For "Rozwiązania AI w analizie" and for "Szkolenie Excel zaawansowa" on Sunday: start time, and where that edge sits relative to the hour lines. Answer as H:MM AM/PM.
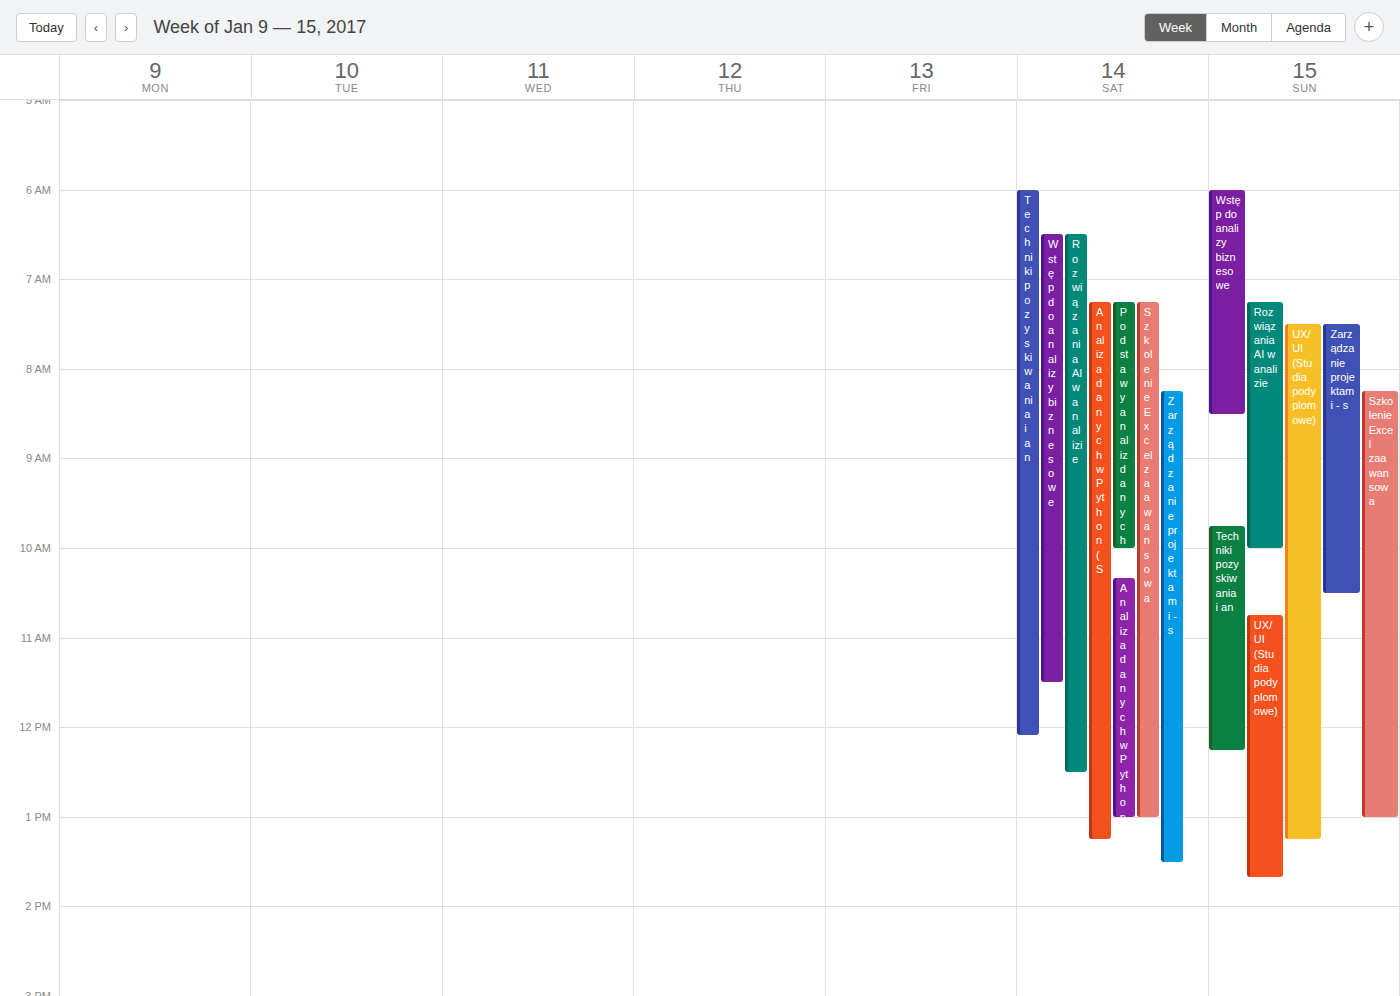
"Rozwiązania AI w analizie": 7:15 AM, neither: a quarter of the way from the 7 AM line to the 8 AM line. "Szkolenie Excel zaawansowa": 8:15 AM, neither: a quarter of the way from the 8 AM line to the 9 AM line.